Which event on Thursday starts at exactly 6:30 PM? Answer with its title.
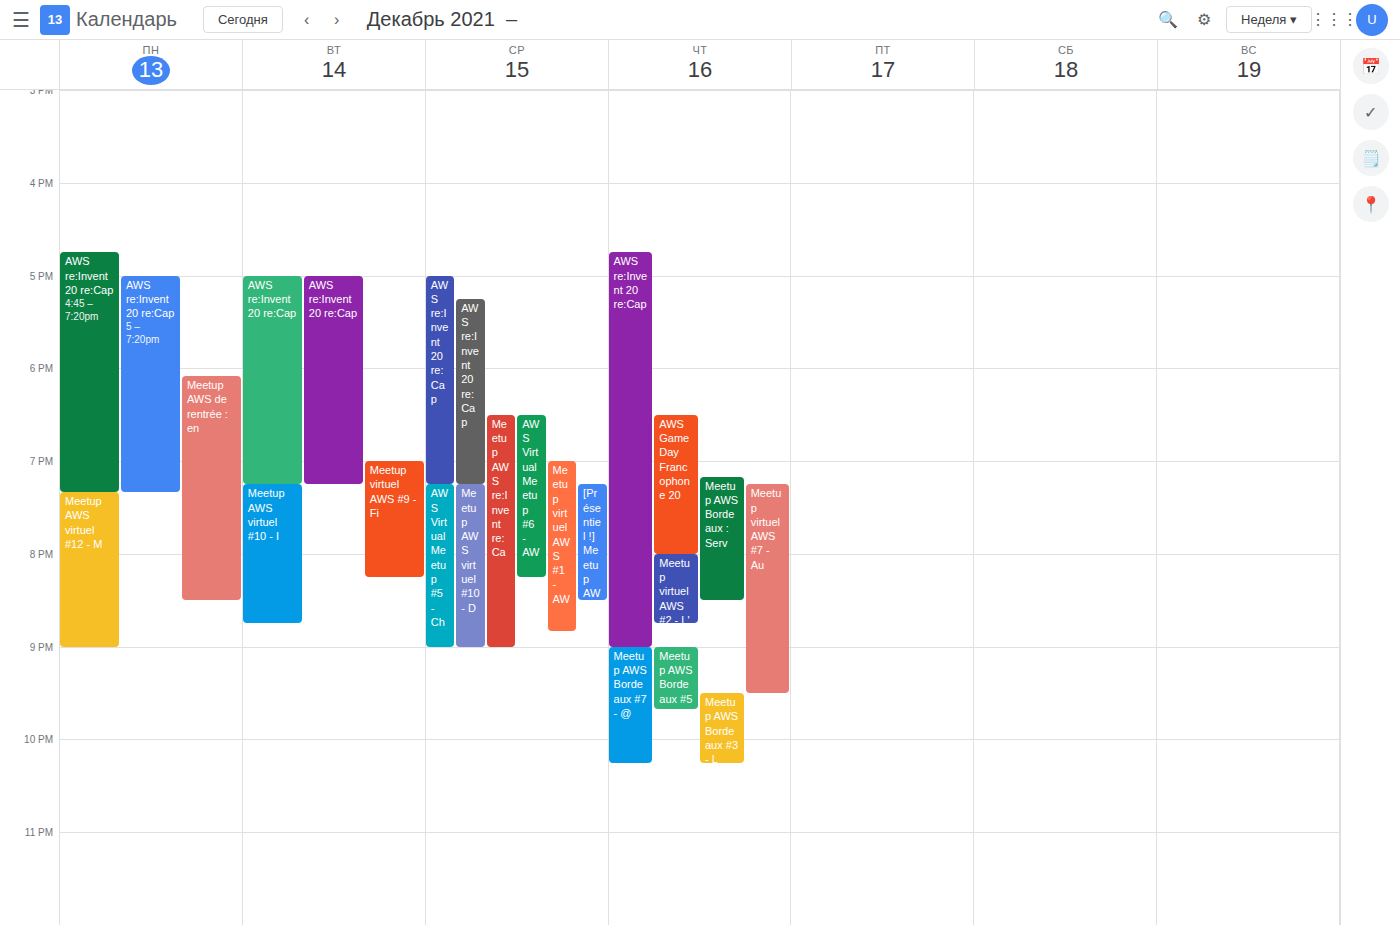
"AWS GameDay Francophone 20"